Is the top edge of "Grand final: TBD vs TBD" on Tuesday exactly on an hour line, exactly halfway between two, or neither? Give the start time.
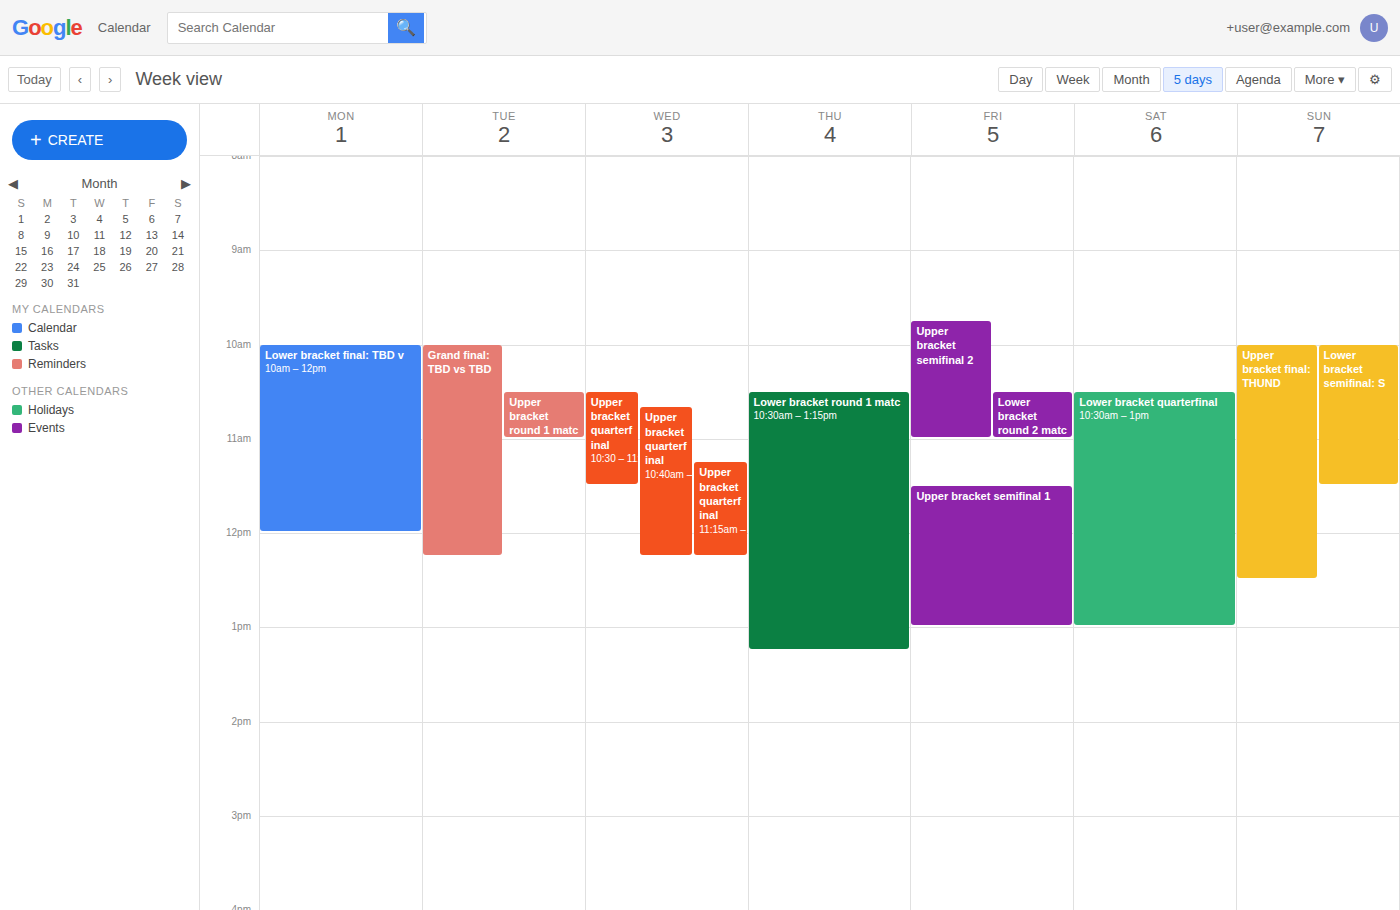
10:00 -- exactly on the 10:00 line.